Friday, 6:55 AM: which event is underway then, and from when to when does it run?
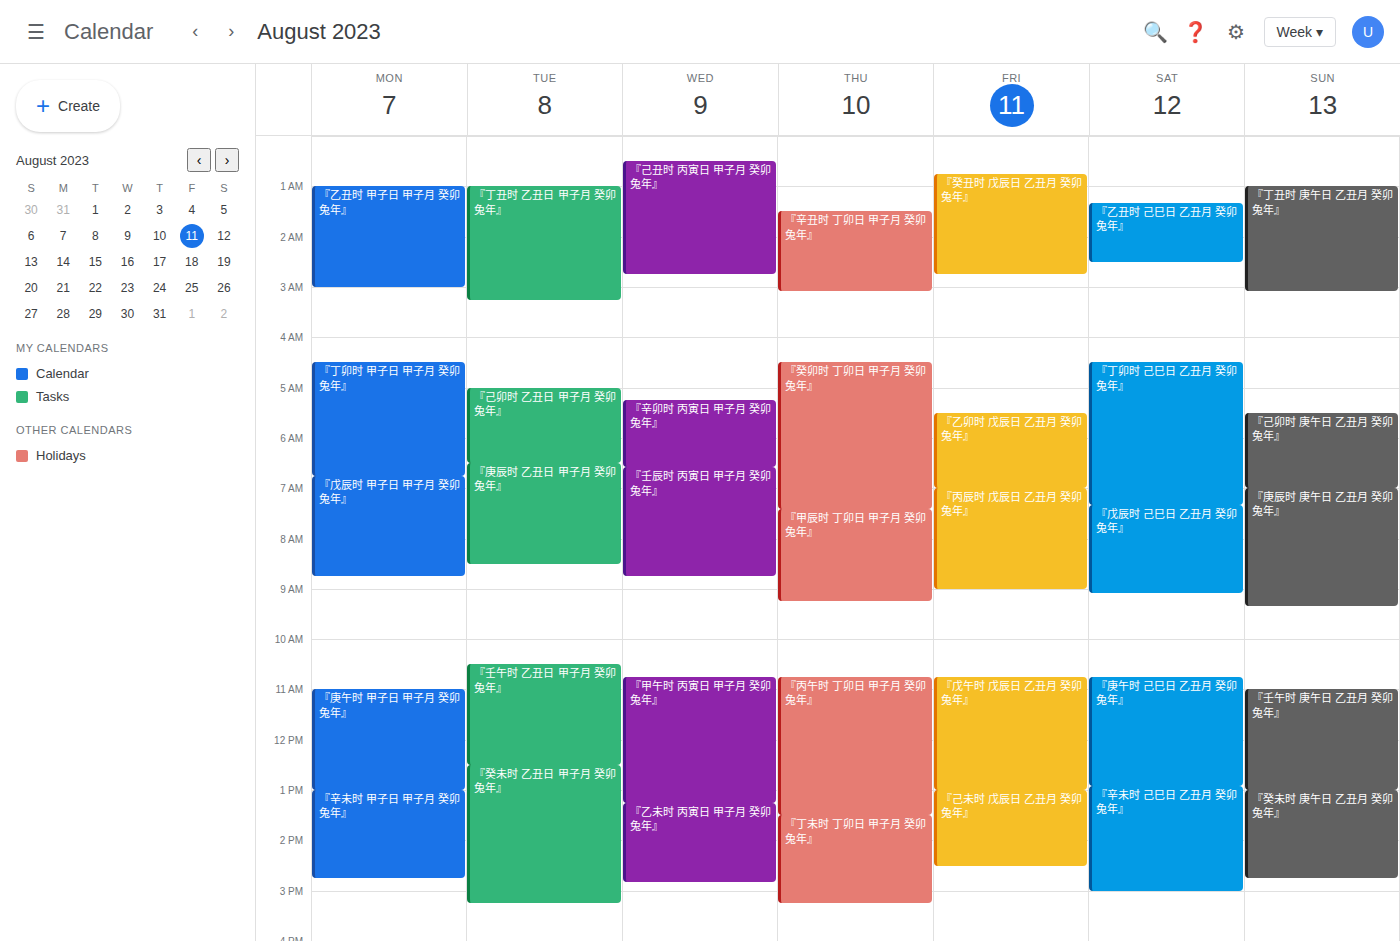
"『乙卯时 戊辰日 乙丑月 癸卯兔年』", 5:30 AM to 7:00 AM